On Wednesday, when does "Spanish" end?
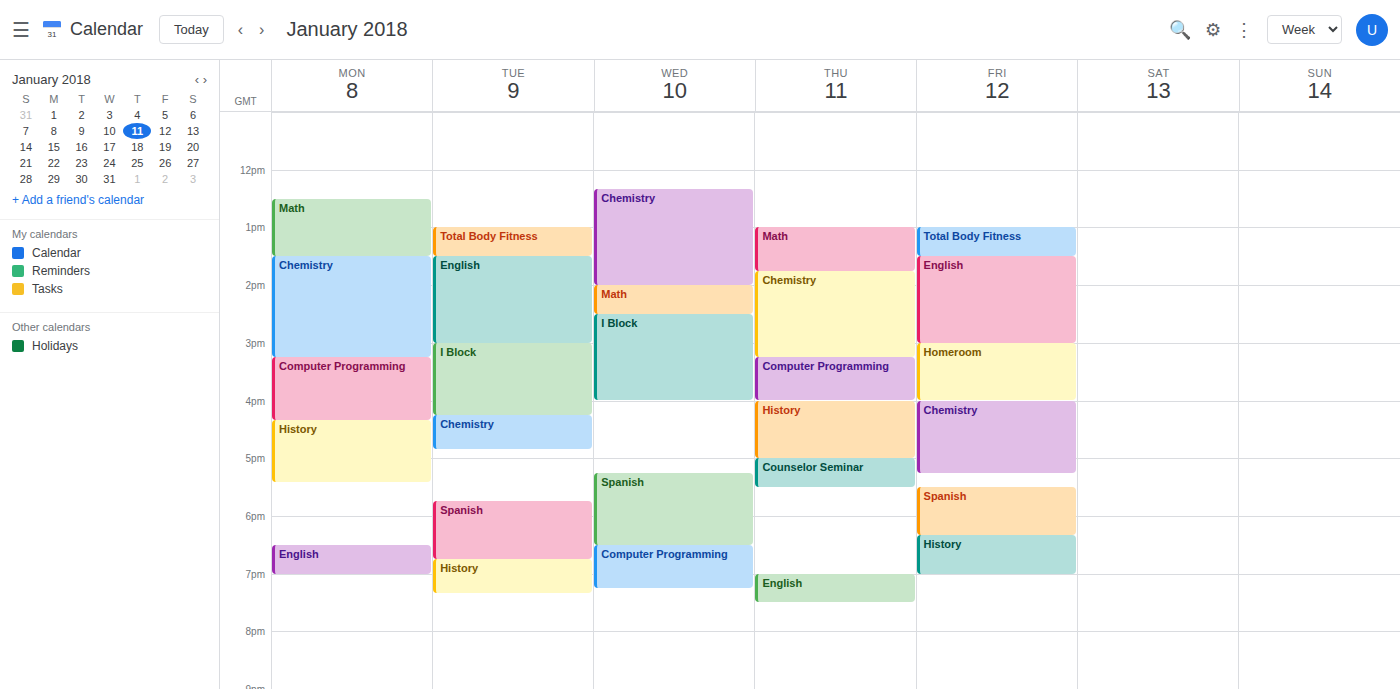
6:30 PM